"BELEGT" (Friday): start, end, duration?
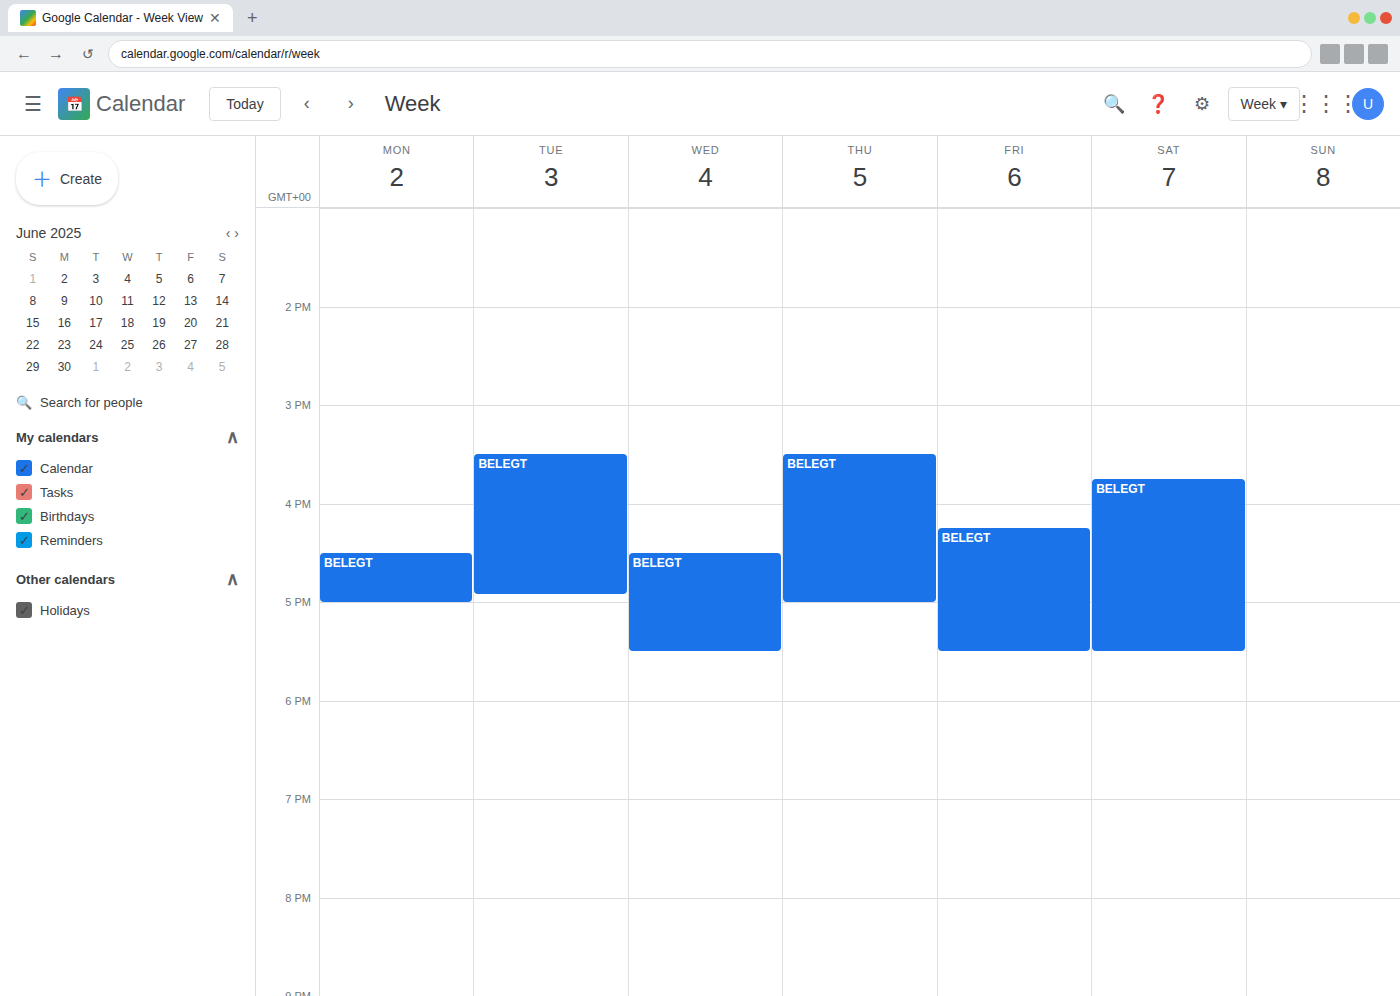
4:15 PM to 5:30 PM, 1 hour 15 minutes